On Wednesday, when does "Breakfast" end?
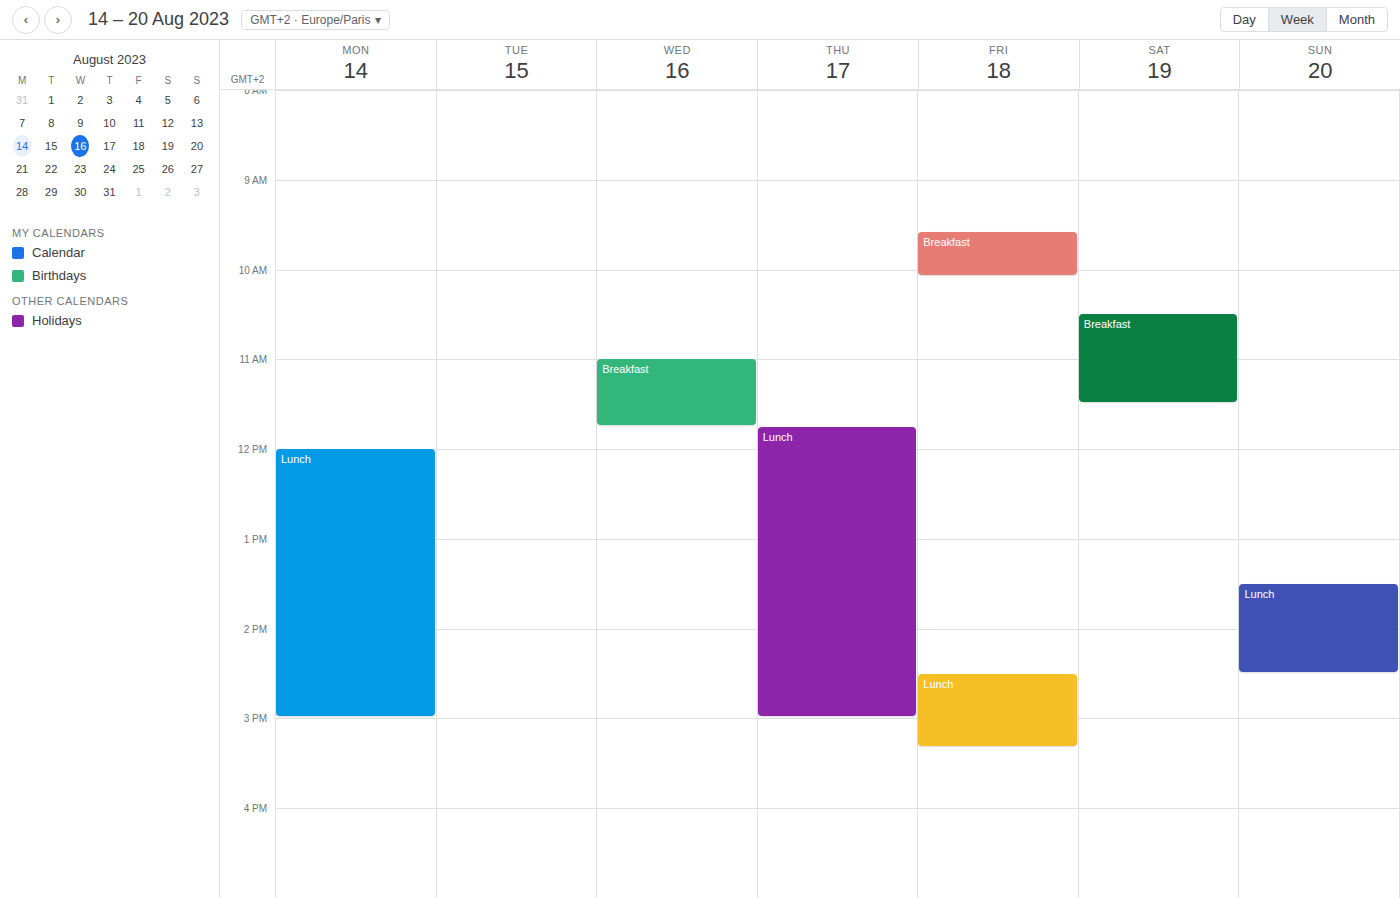
11:45 AM